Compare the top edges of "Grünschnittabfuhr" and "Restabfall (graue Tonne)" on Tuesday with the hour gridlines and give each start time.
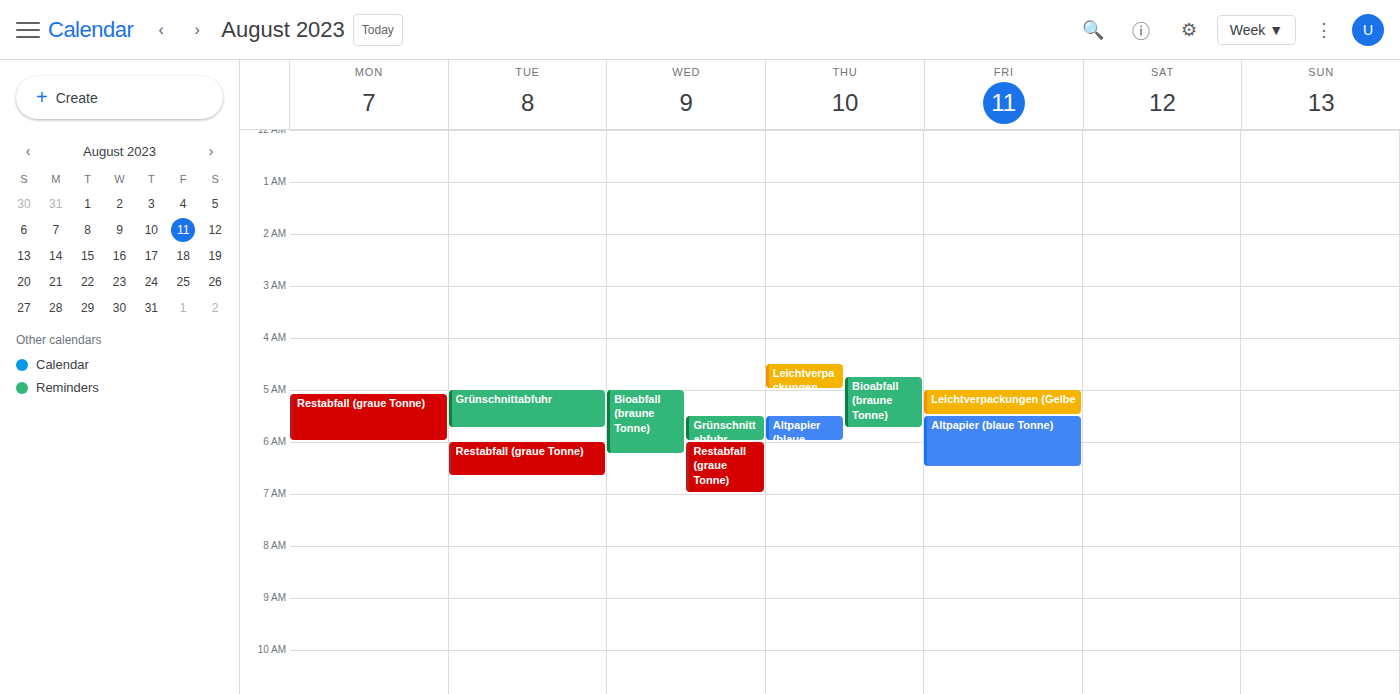
"Grünschnittabfuhr": 5:00 AM, exactly on the 5 AM line. "Restabfall (graue Tonne)": 6:00 AM, exactly on the 6 AM line.